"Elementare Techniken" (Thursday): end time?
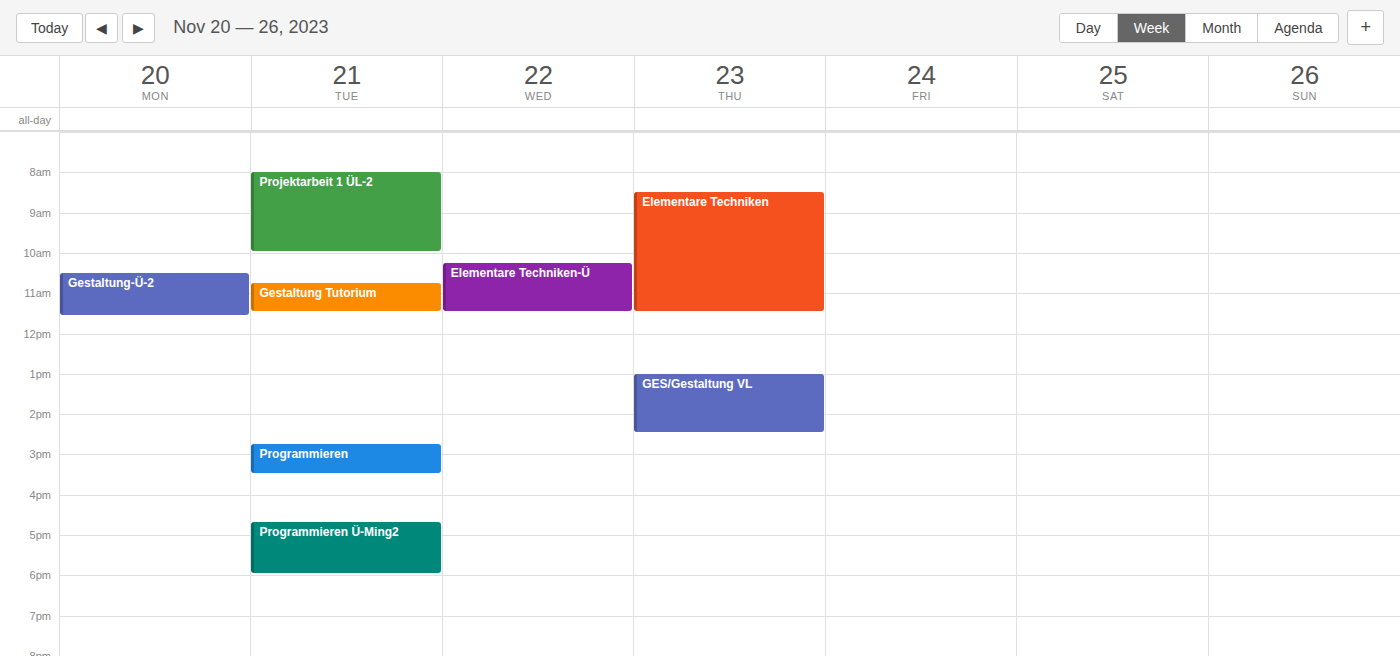
11:30 AM